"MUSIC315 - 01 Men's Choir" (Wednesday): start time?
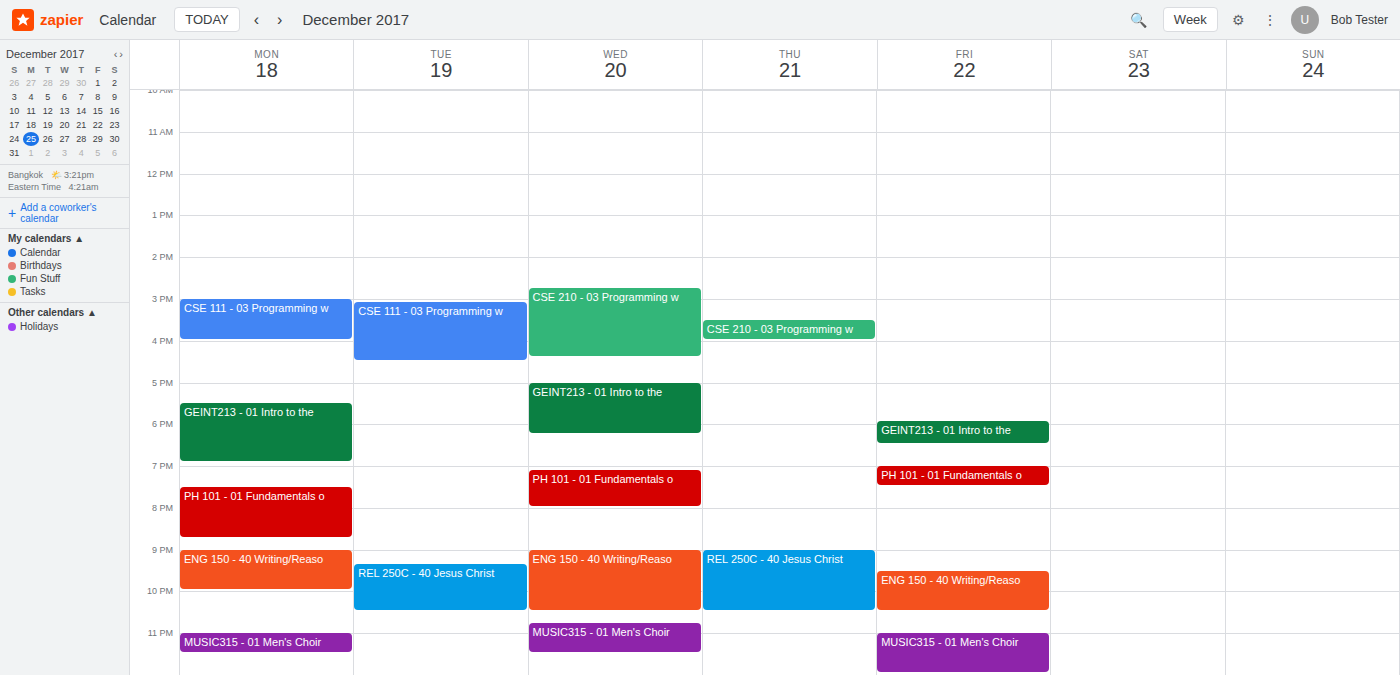
10:45 PM